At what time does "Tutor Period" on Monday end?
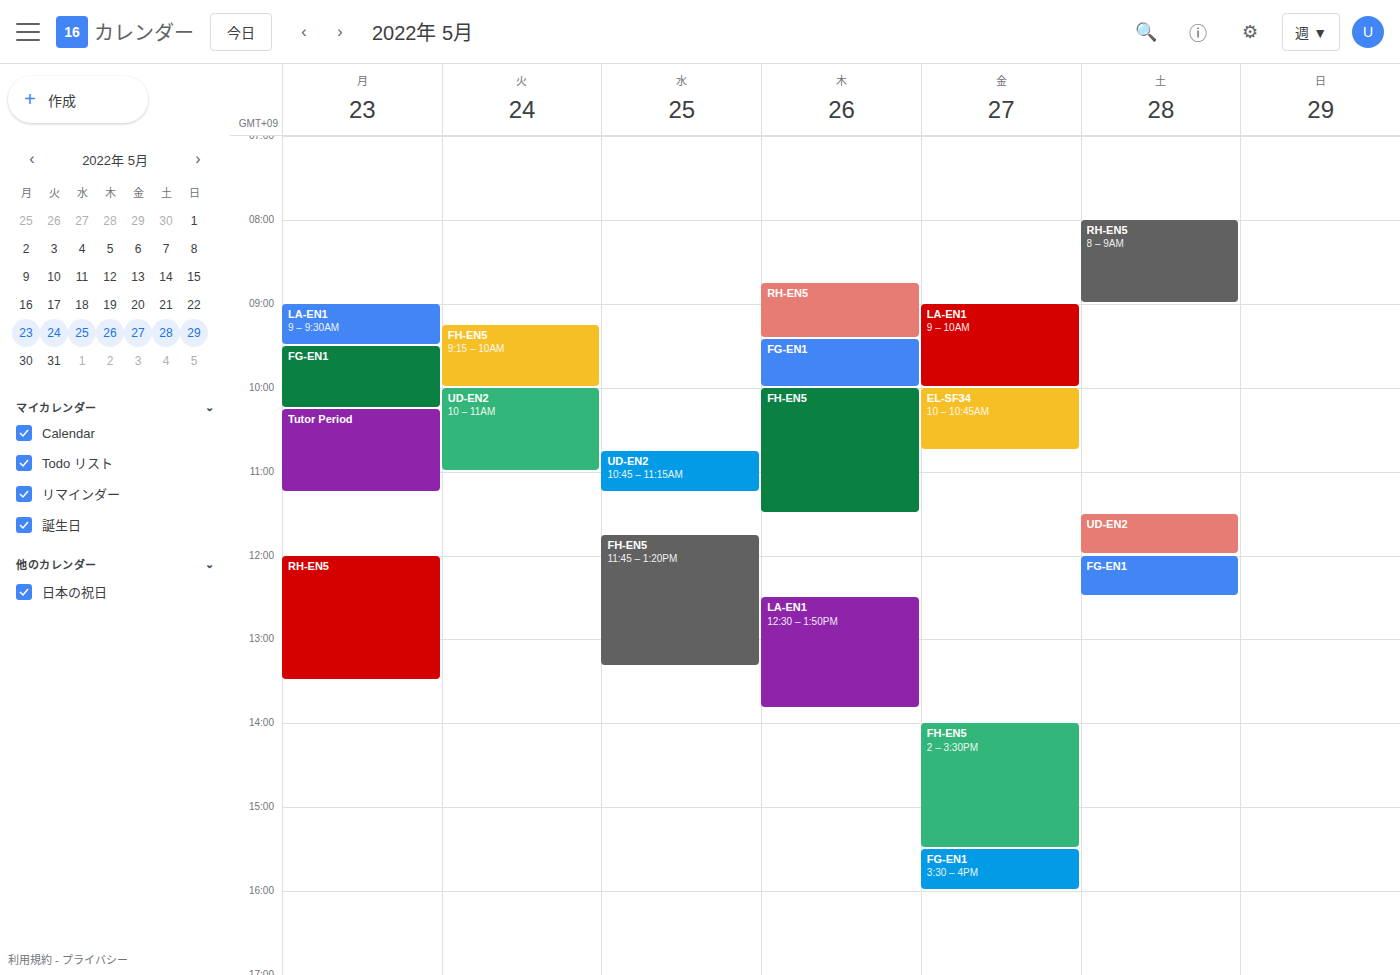
11:15 AM